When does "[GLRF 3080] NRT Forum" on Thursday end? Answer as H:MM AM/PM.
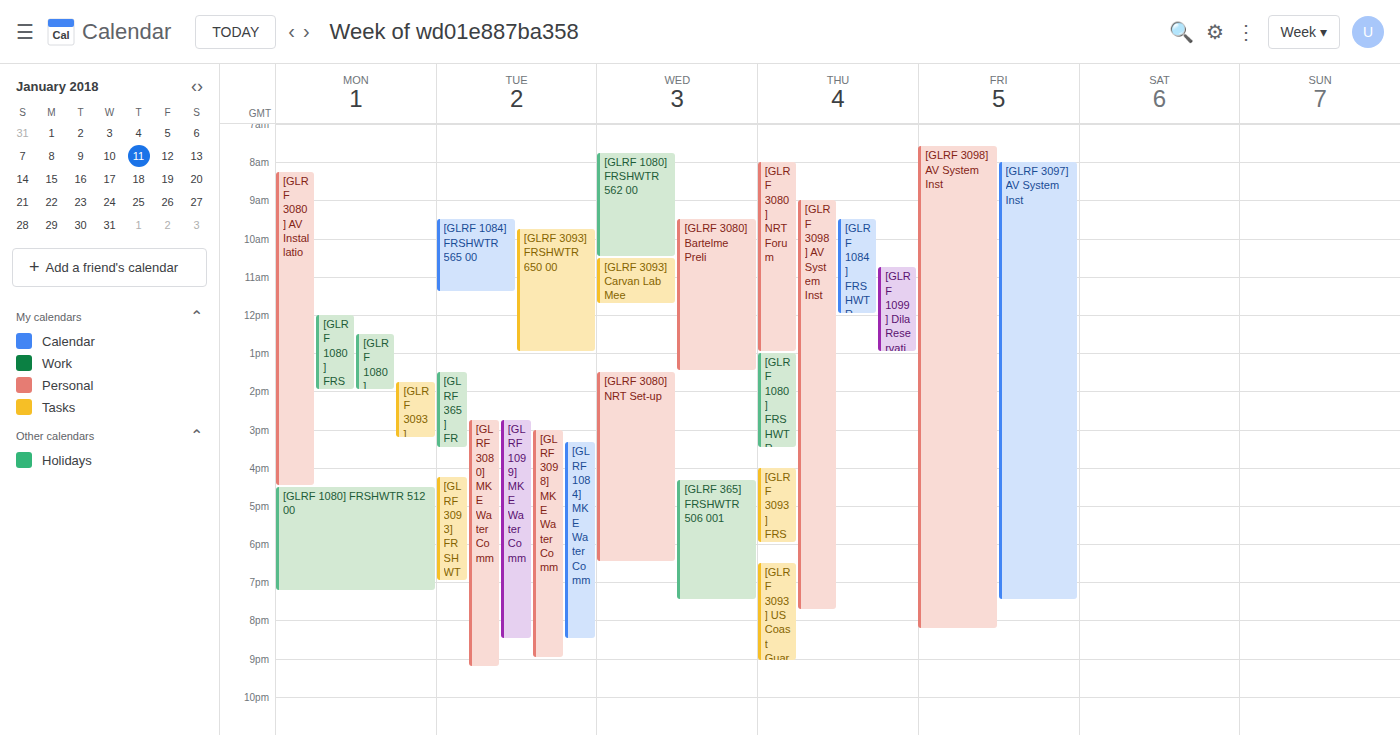
1:00 PM